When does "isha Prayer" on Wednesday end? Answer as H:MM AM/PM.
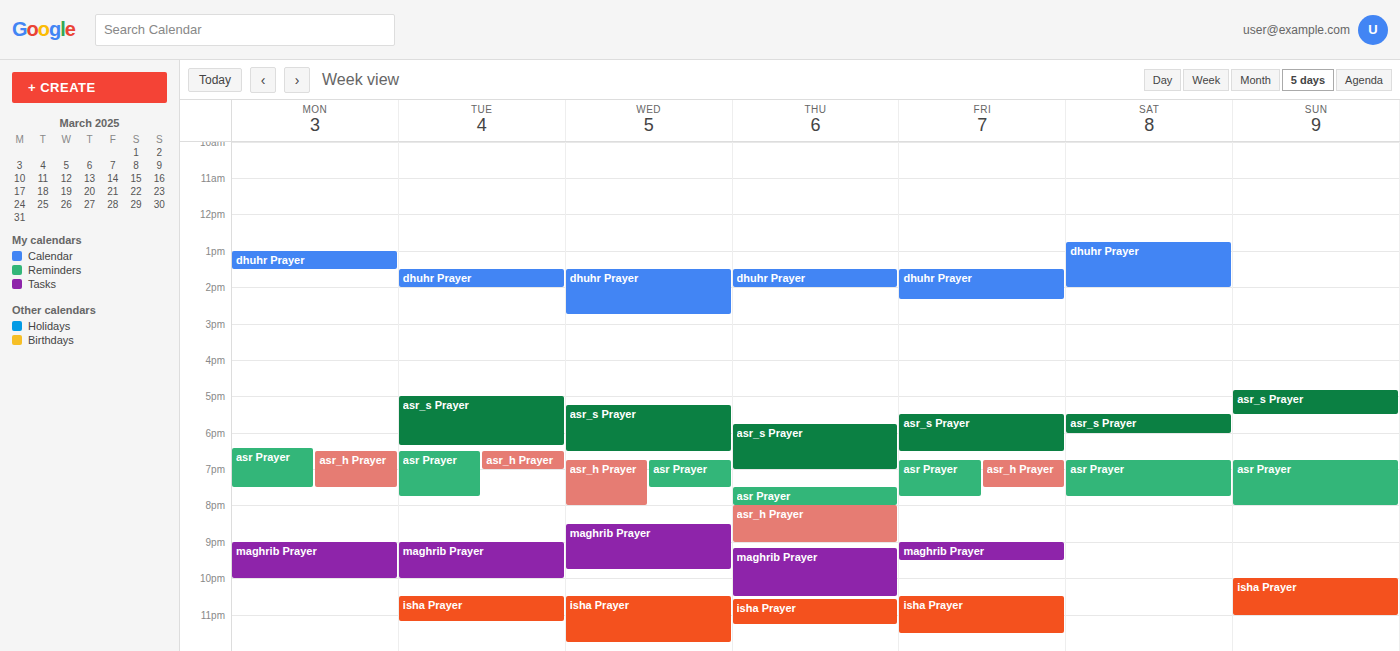
11:45 PM